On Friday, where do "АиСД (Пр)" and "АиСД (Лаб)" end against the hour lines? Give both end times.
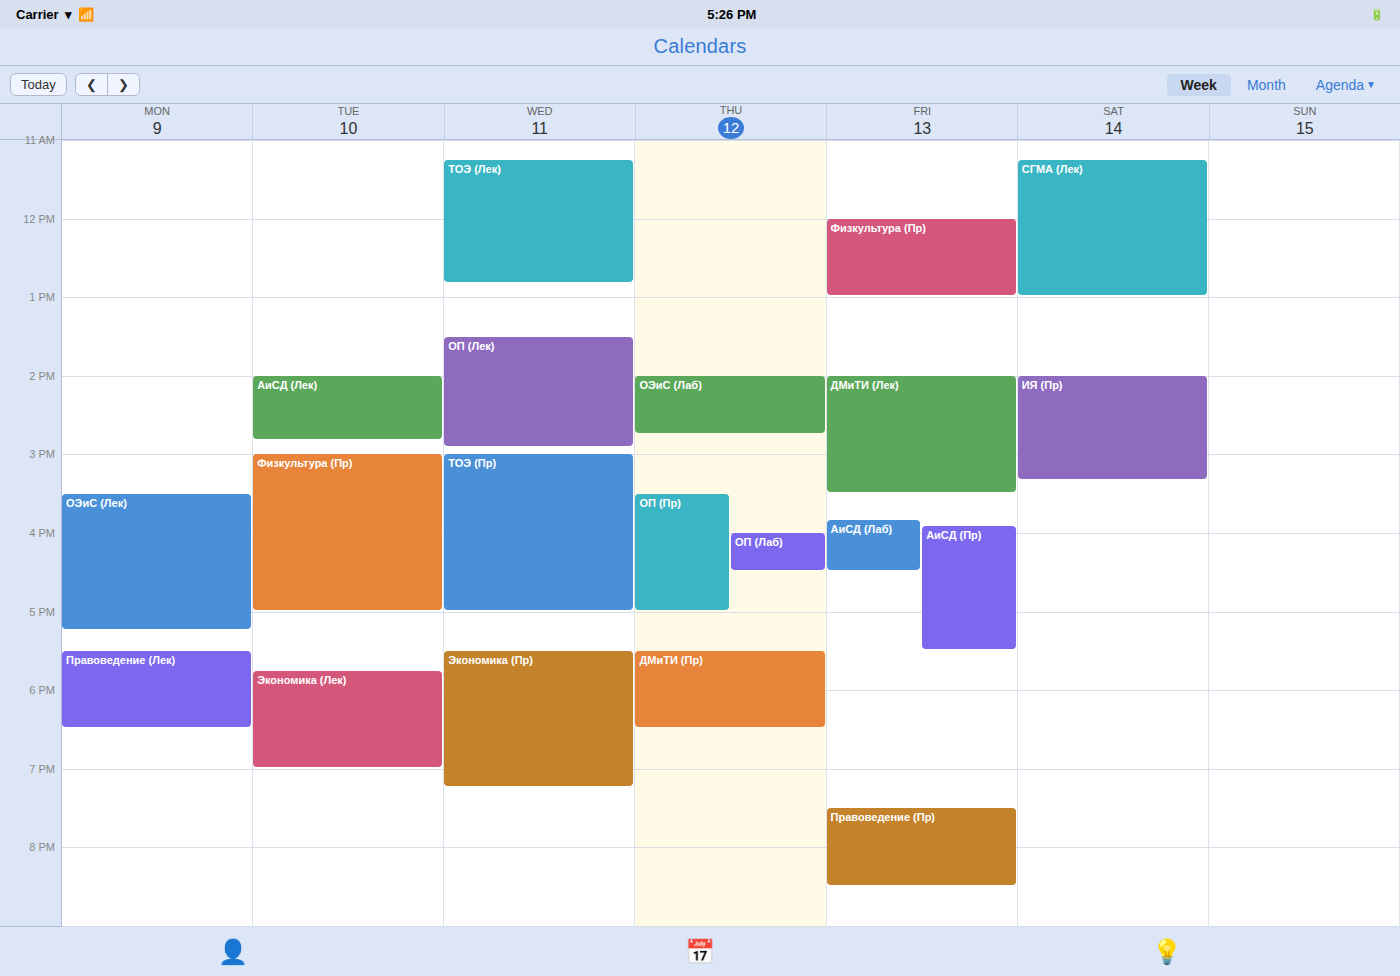
"АиСД (Пр)": 5:30 PM, halfway between the 5 PM and 6 PM lines. "АиСД (Лаб)": 4:30 PM, halfway between the 4 PM and 5 PM lines.